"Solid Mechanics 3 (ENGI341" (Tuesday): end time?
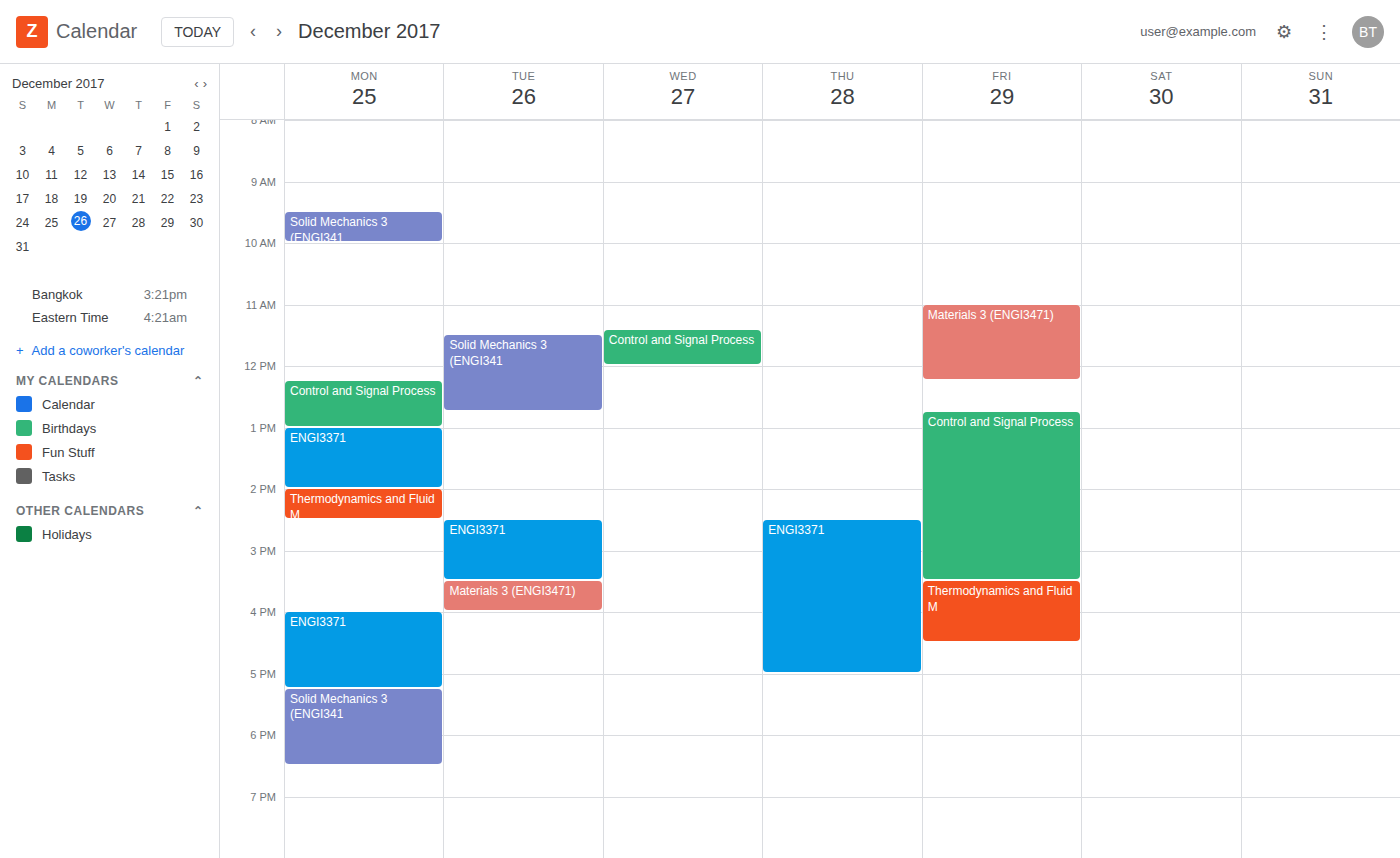
12:45 PM